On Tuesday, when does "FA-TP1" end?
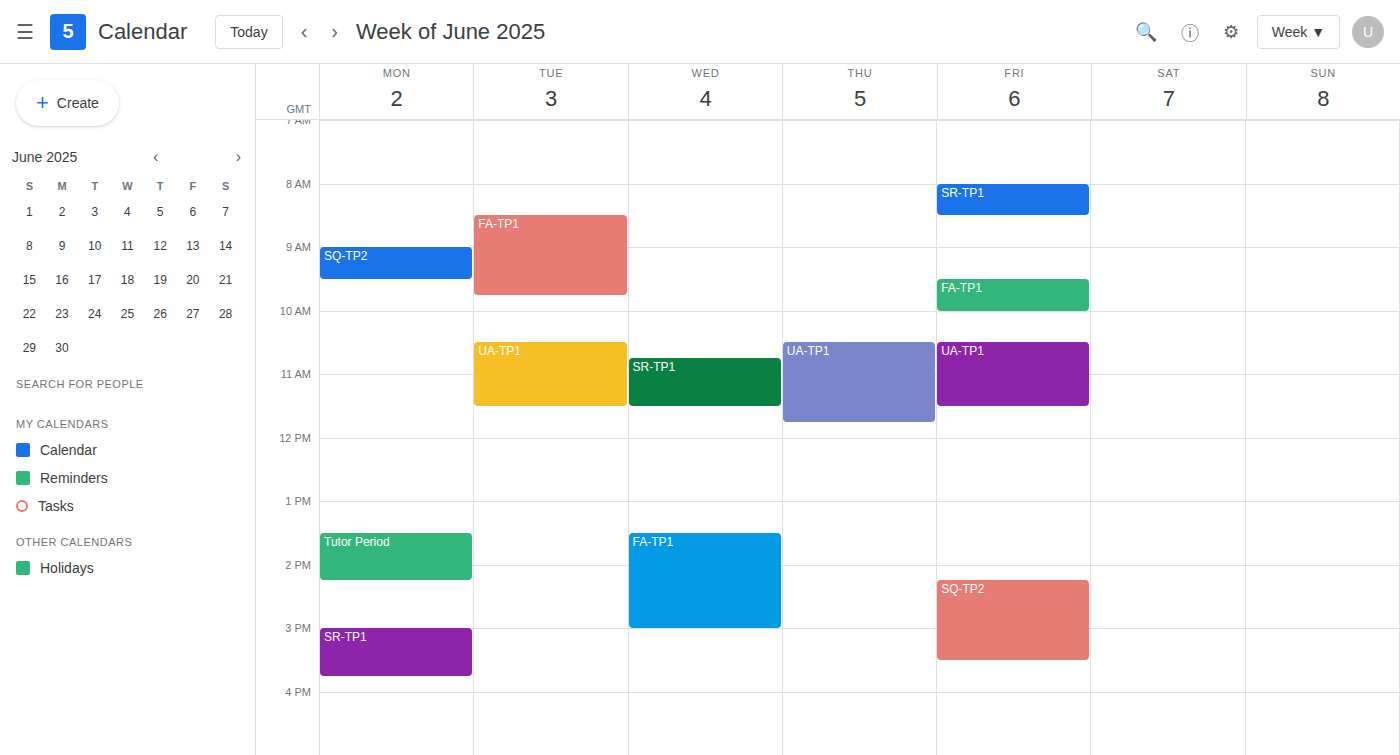
9:45 AM